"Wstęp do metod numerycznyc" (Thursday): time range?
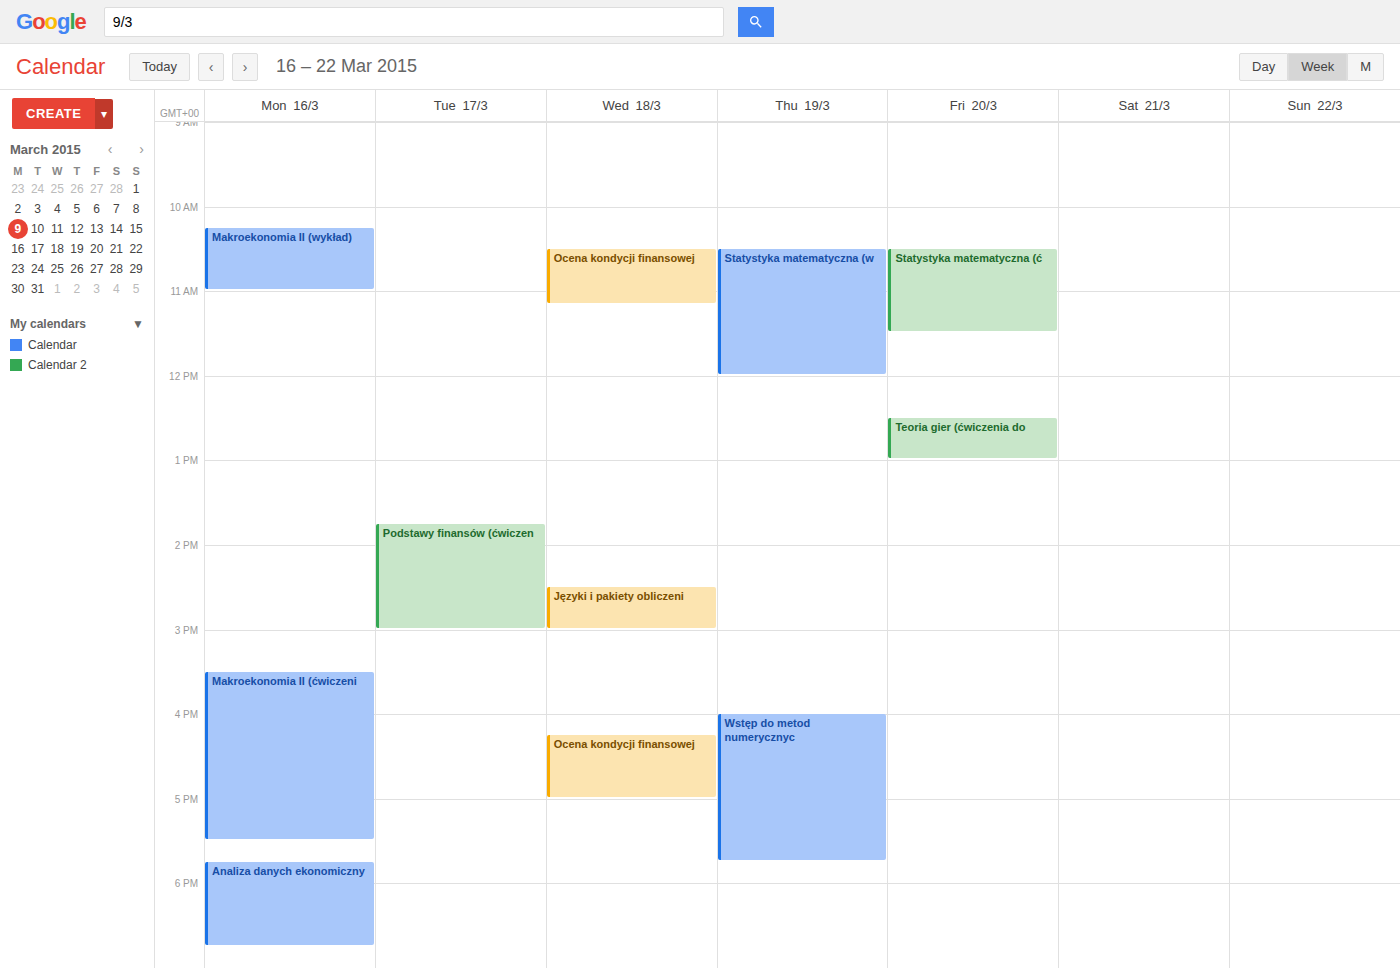
4:00 PM to 5:45 PM